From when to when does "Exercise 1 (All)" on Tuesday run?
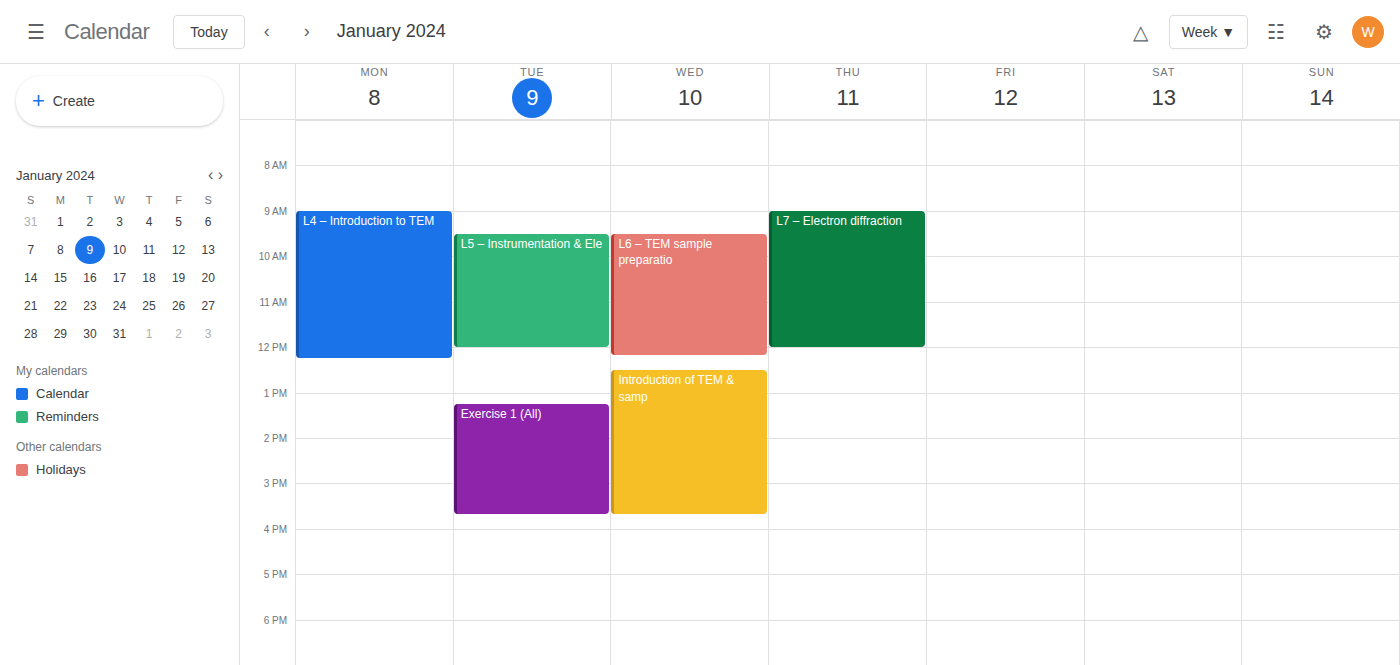
1:15 PM to 3:40 PM